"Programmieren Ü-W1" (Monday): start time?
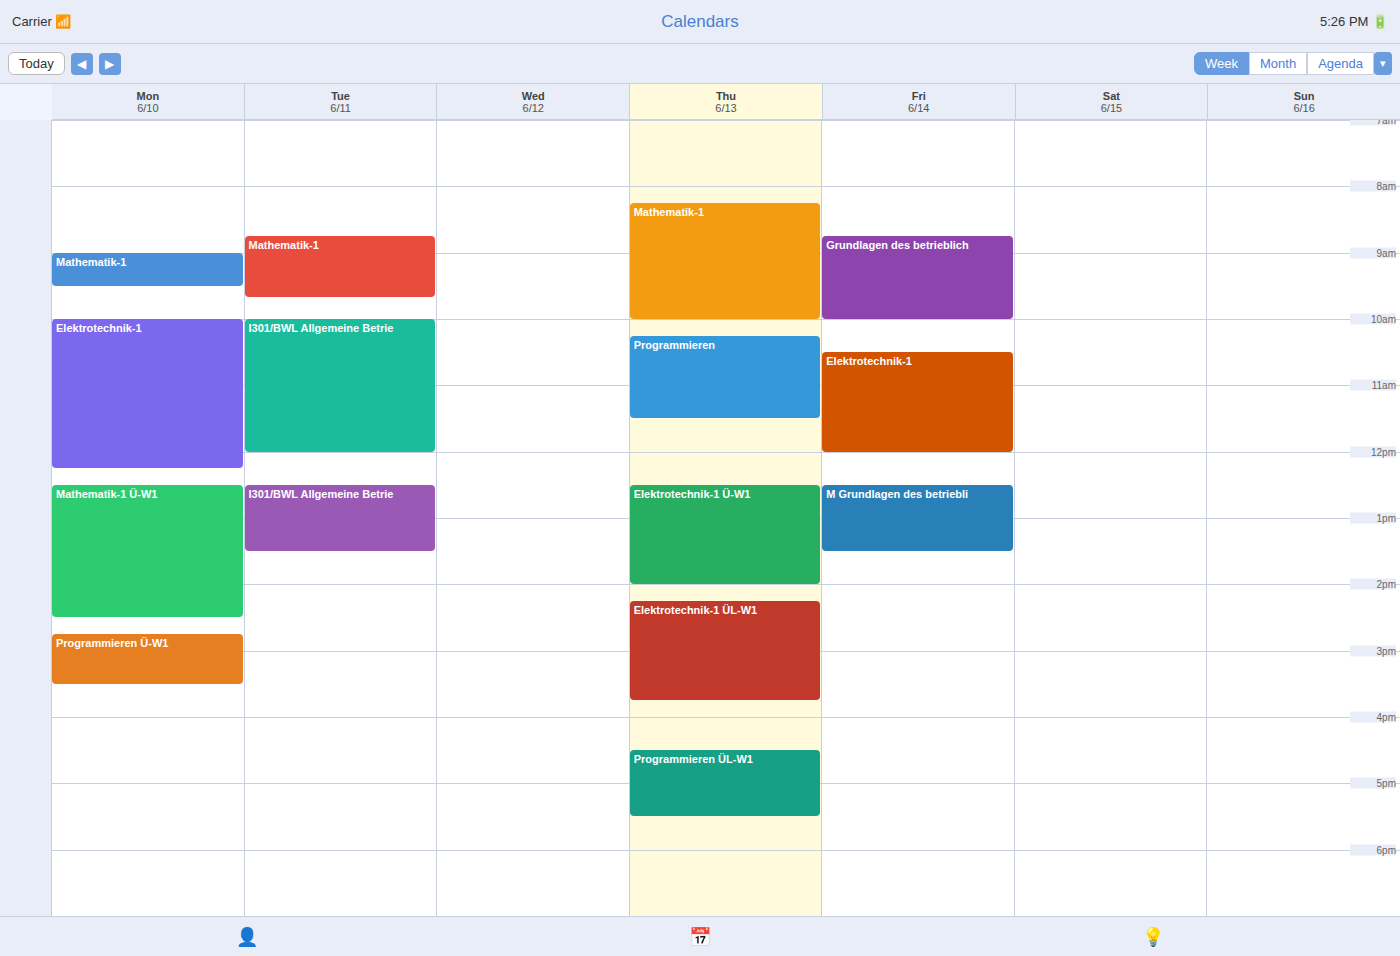
2:45 PM